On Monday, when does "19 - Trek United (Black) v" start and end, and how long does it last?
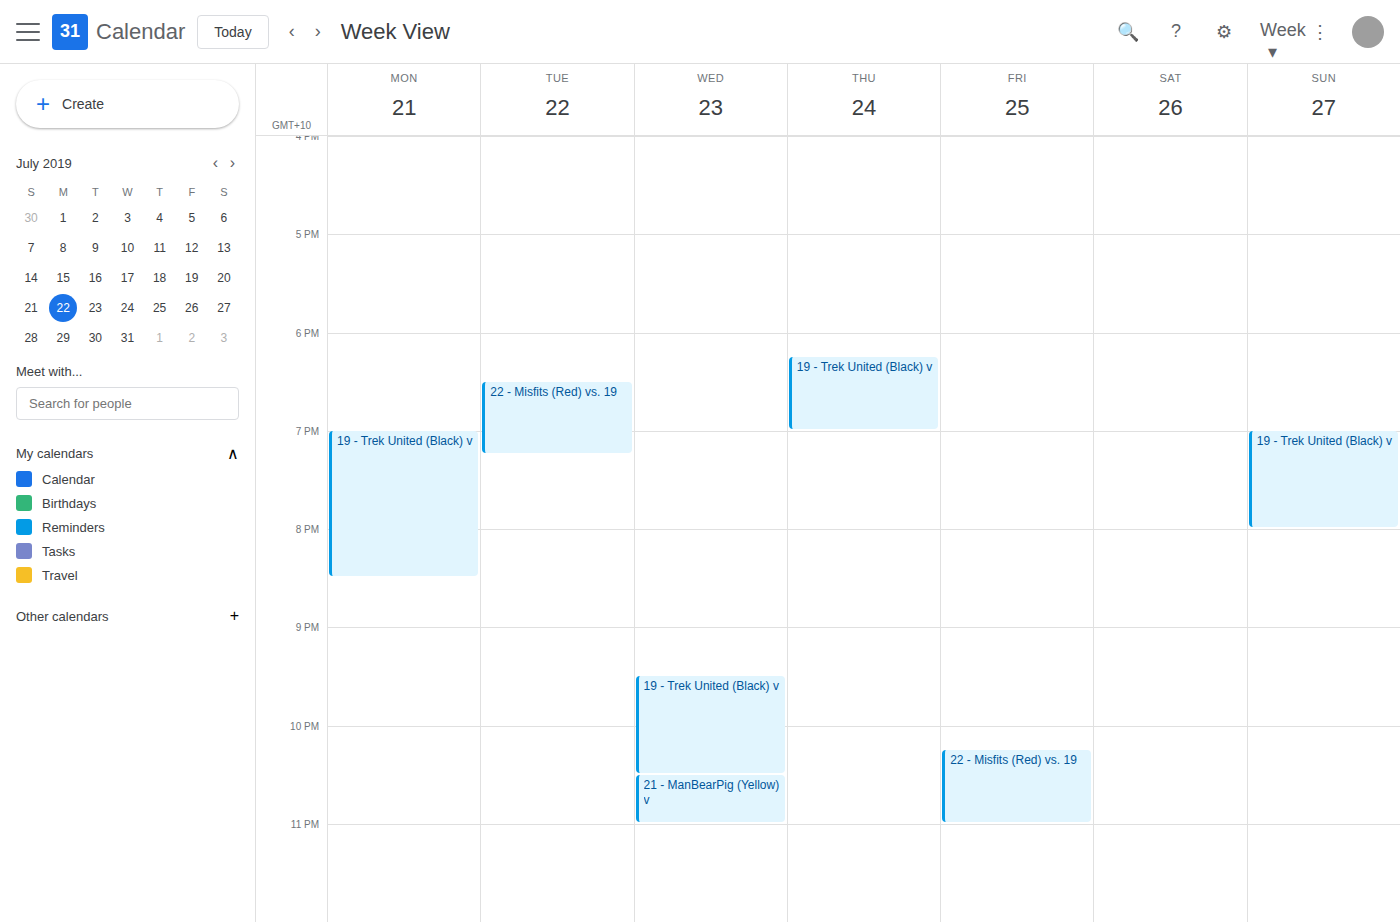
7:00 PM to 8:30 PM, 1 hour 30 minutes